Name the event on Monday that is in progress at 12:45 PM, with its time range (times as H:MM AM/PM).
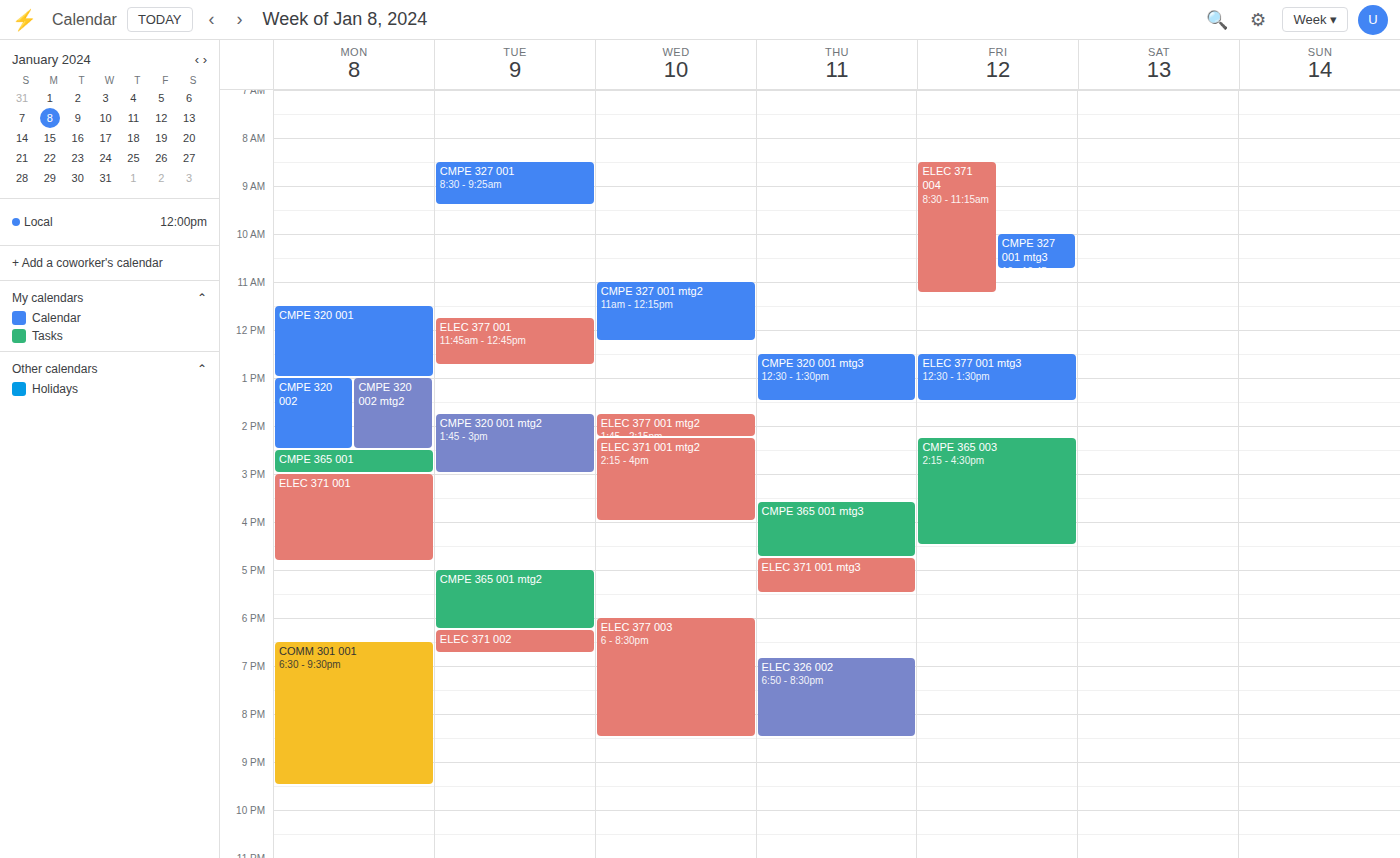
"CMPE 320 001", 11:30 AM to 1:00 PM